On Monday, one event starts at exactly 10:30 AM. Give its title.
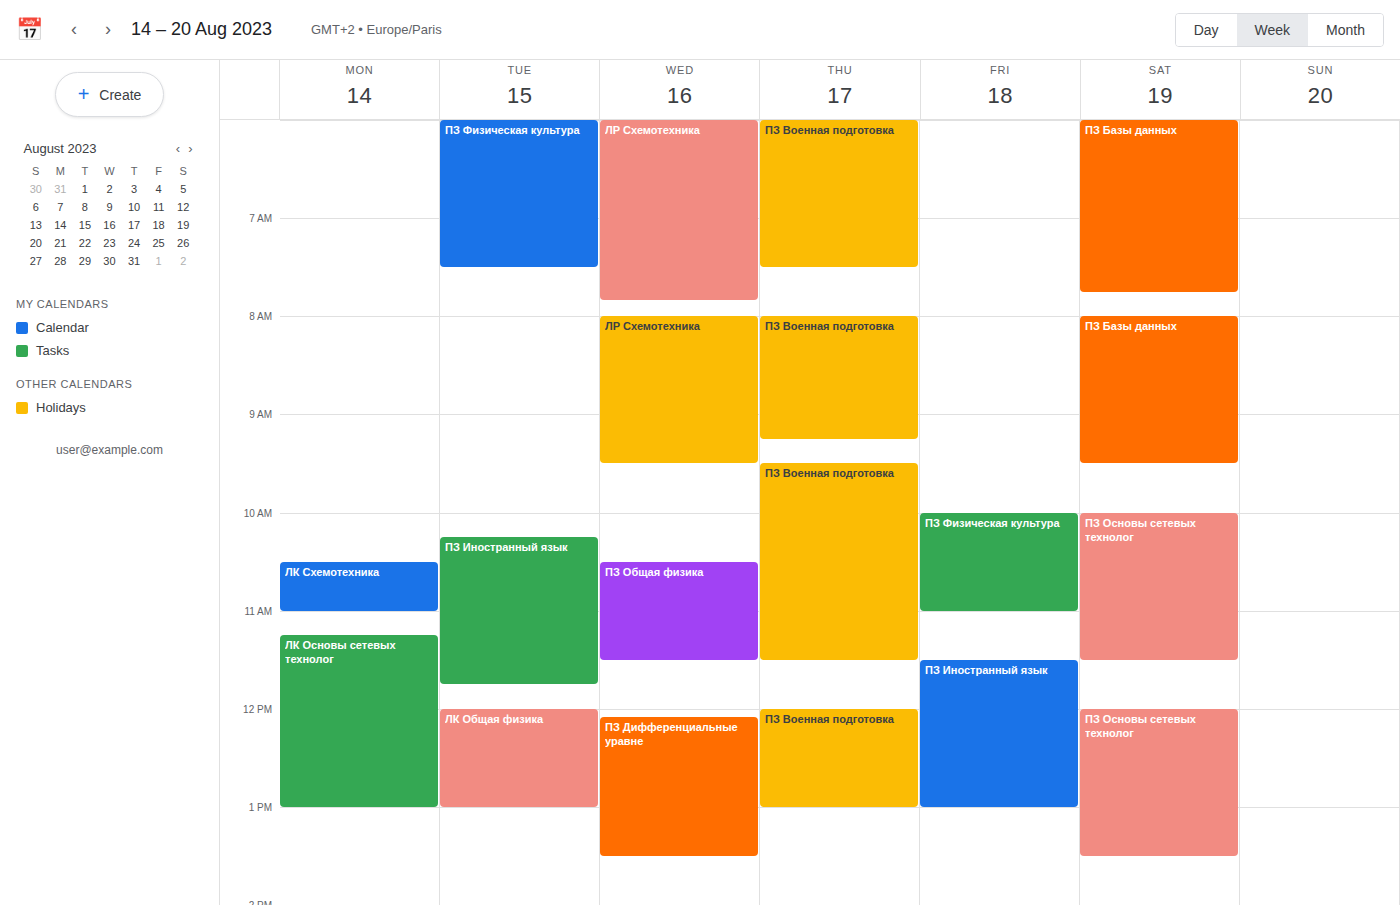
"ЛК Схемотехника"